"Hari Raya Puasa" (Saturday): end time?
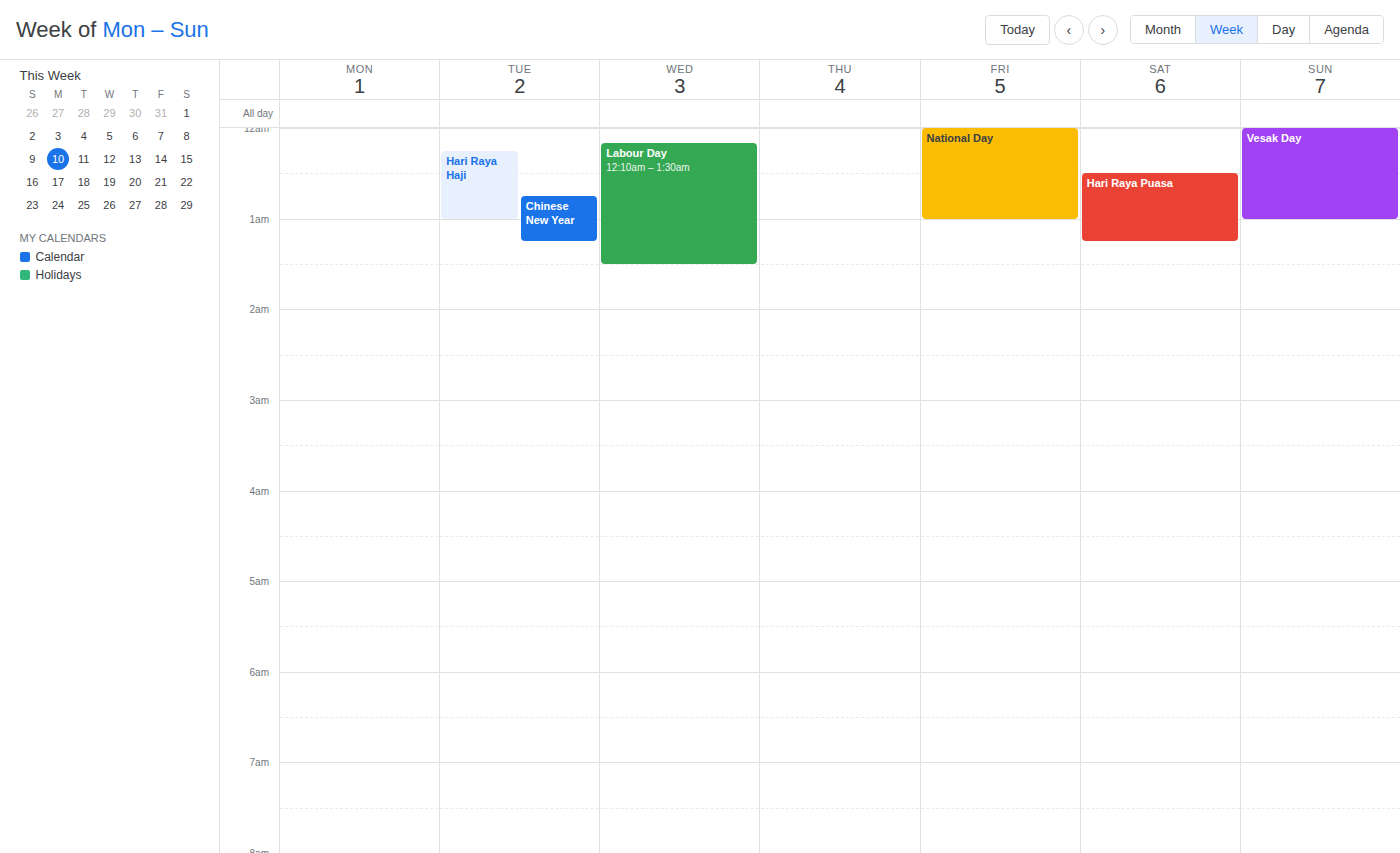
01:15